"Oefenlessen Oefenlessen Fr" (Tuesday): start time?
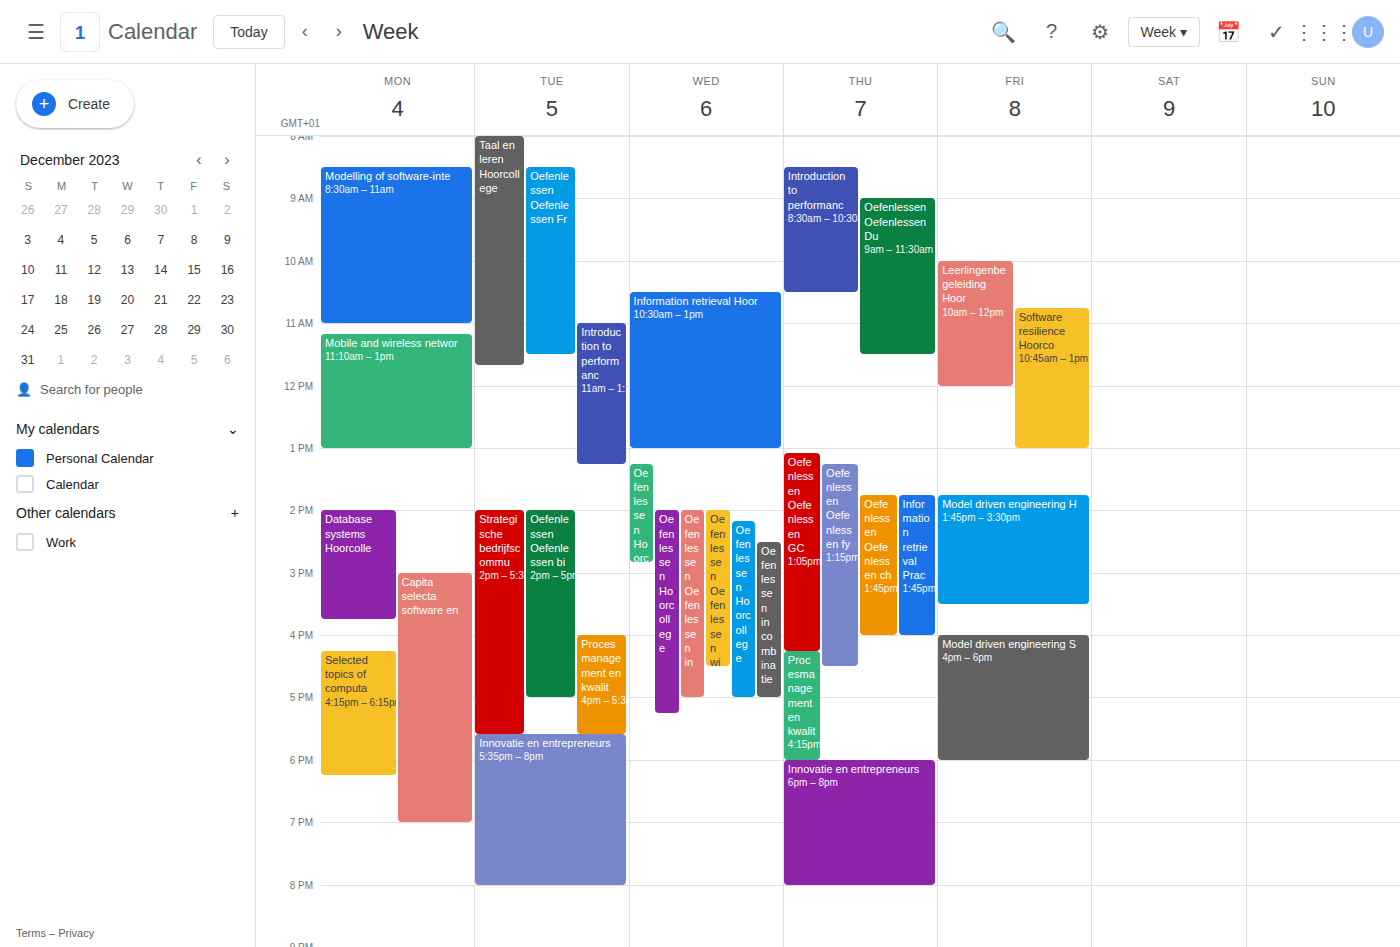
8:30 AM